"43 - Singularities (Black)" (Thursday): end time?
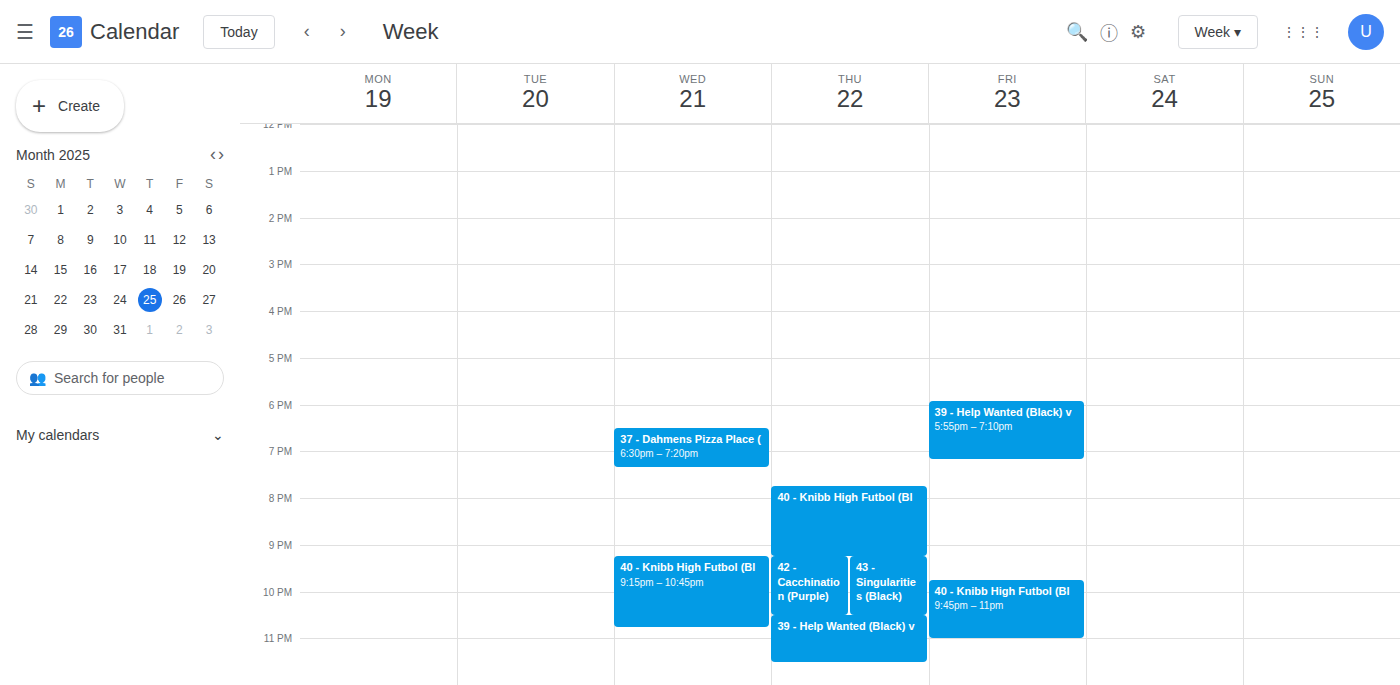
10:30 PM